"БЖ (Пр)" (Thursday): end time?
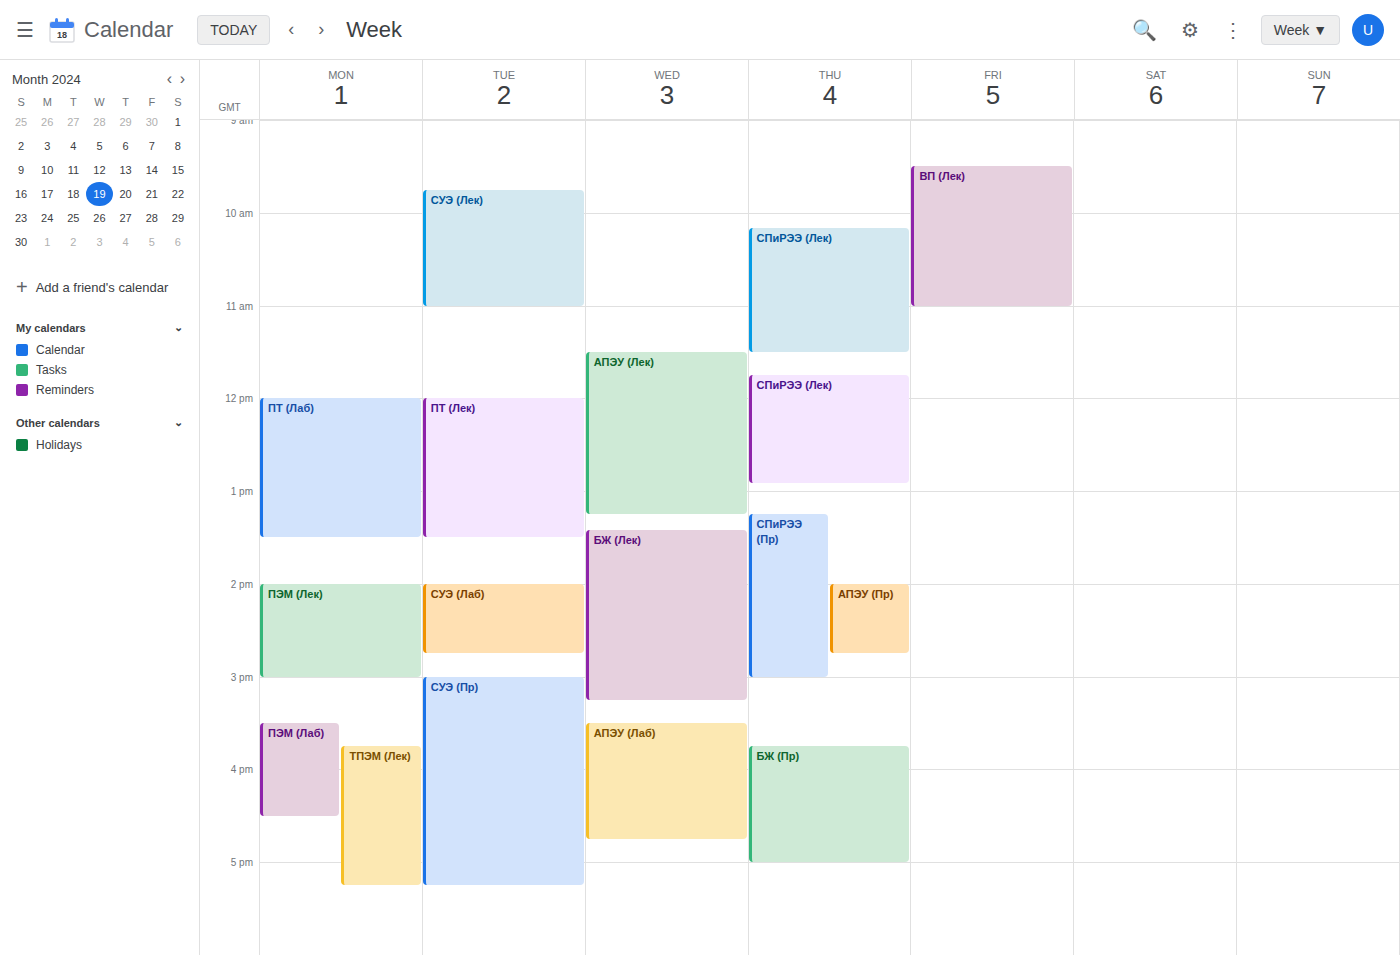
5:00 PM